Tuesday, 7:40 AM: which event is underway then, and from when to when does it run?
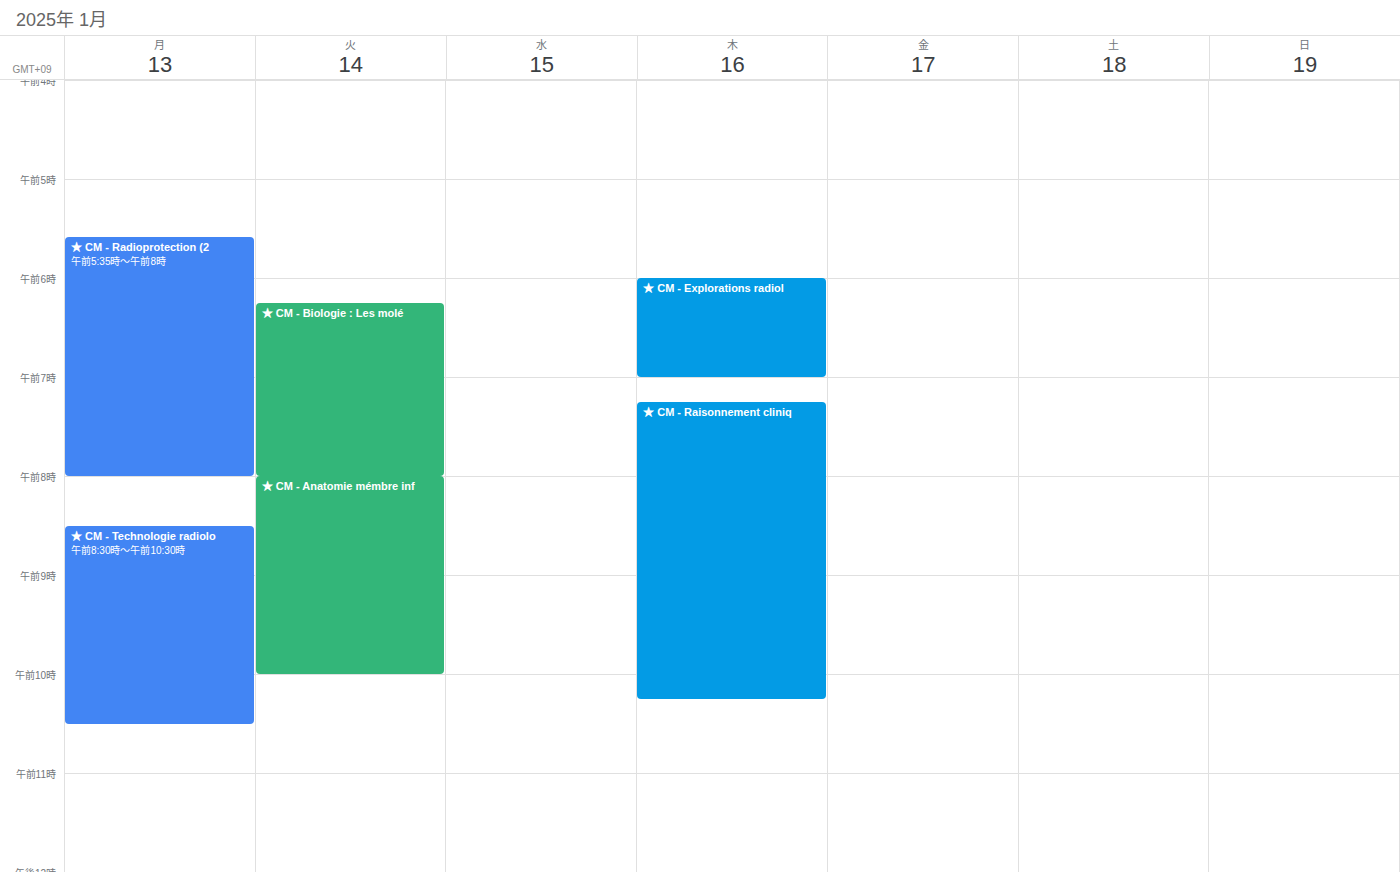
"★ CM - Biologie : Les molé", 6:15 AM to 8:00 AM